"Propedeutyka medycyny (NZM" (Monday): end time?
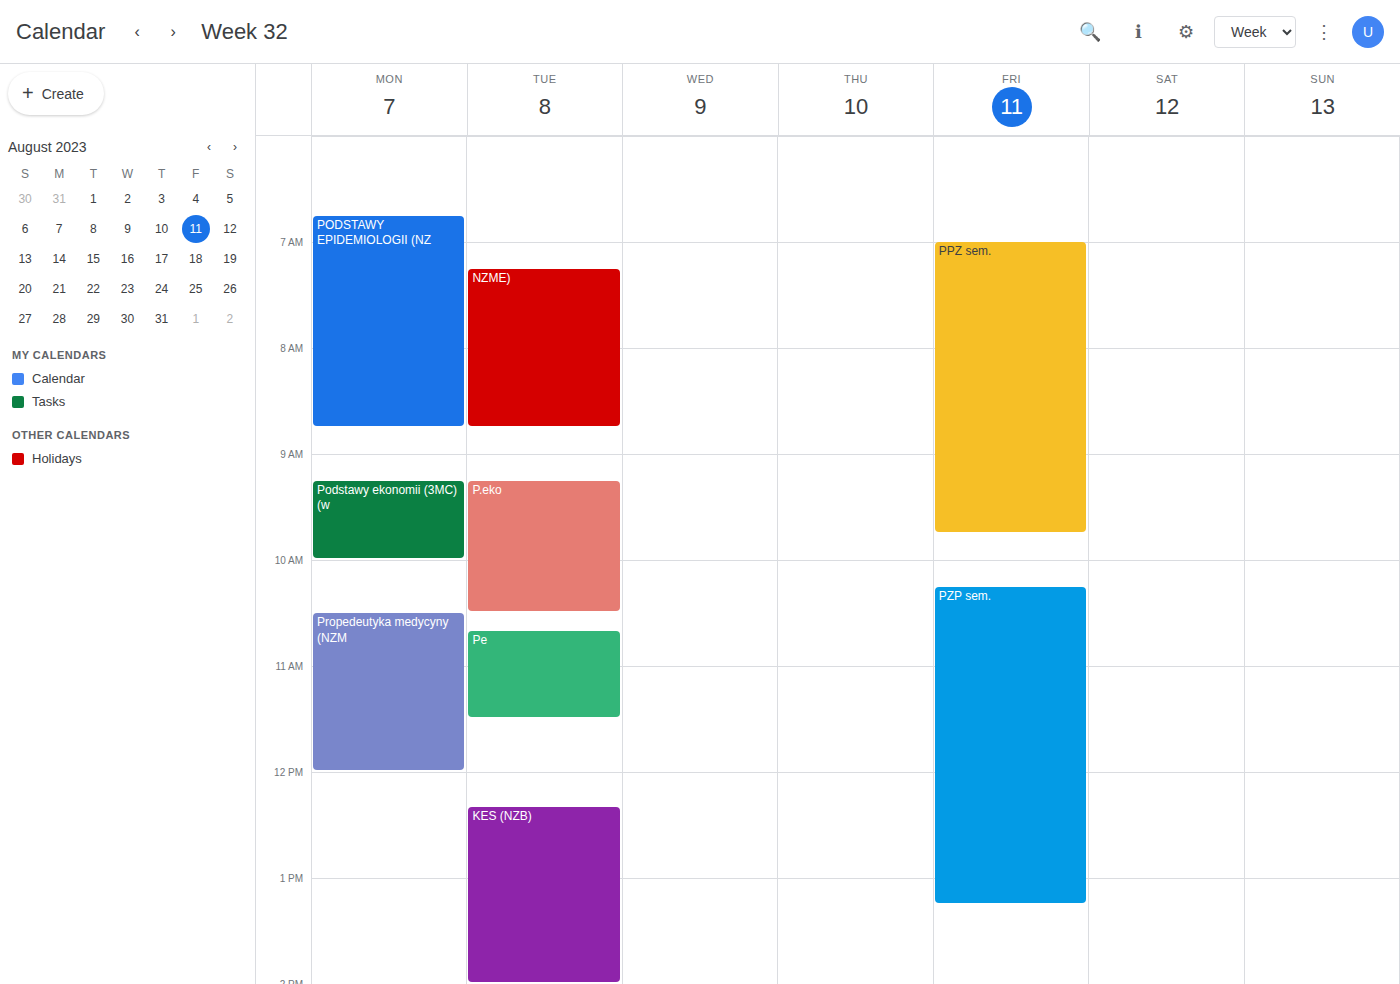
12:00 PM